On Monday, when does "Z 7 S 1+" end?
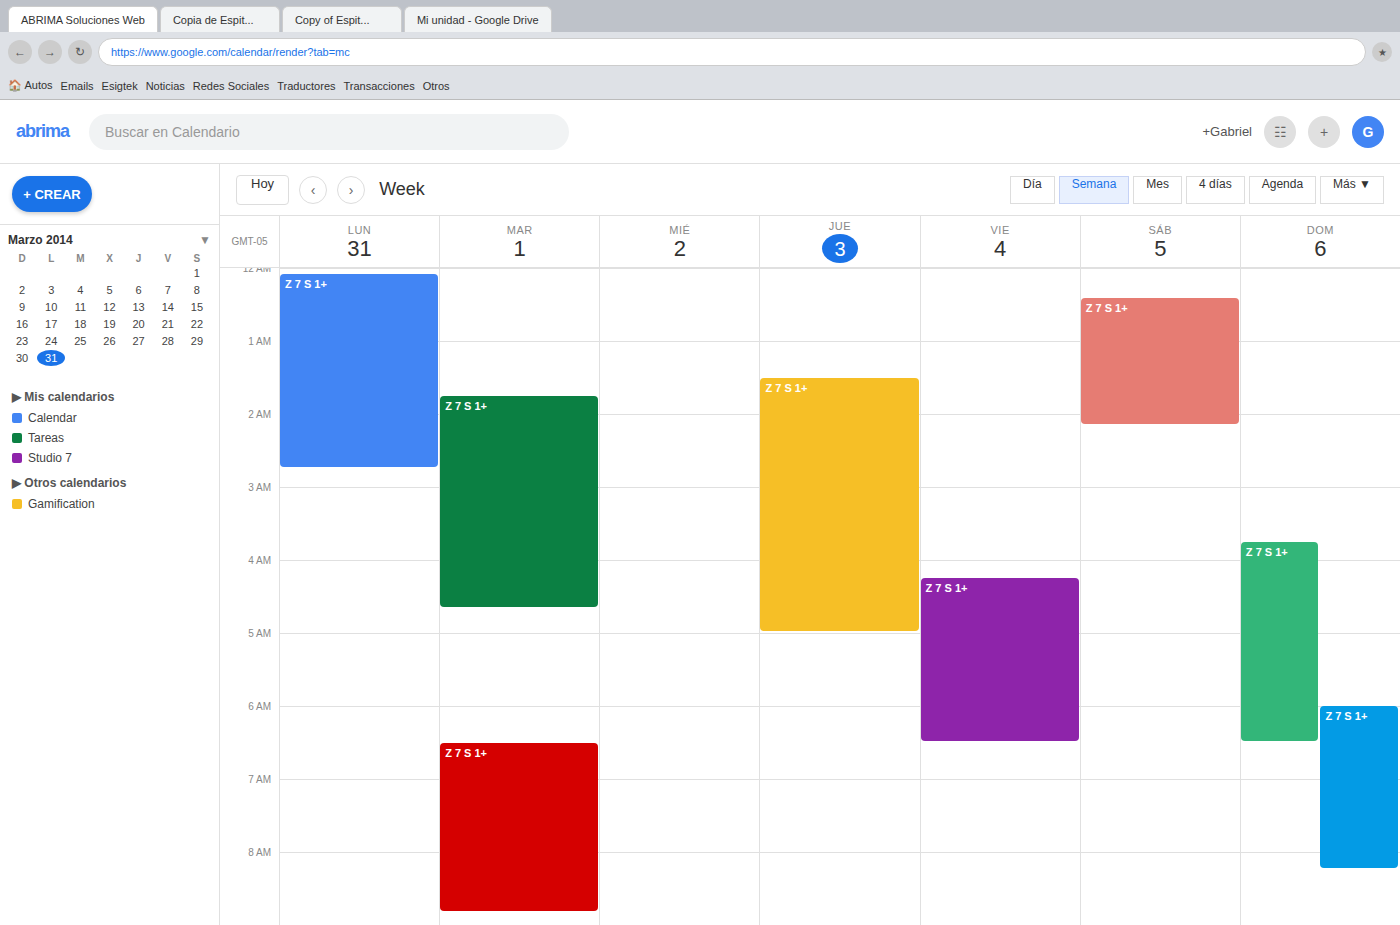
02:45